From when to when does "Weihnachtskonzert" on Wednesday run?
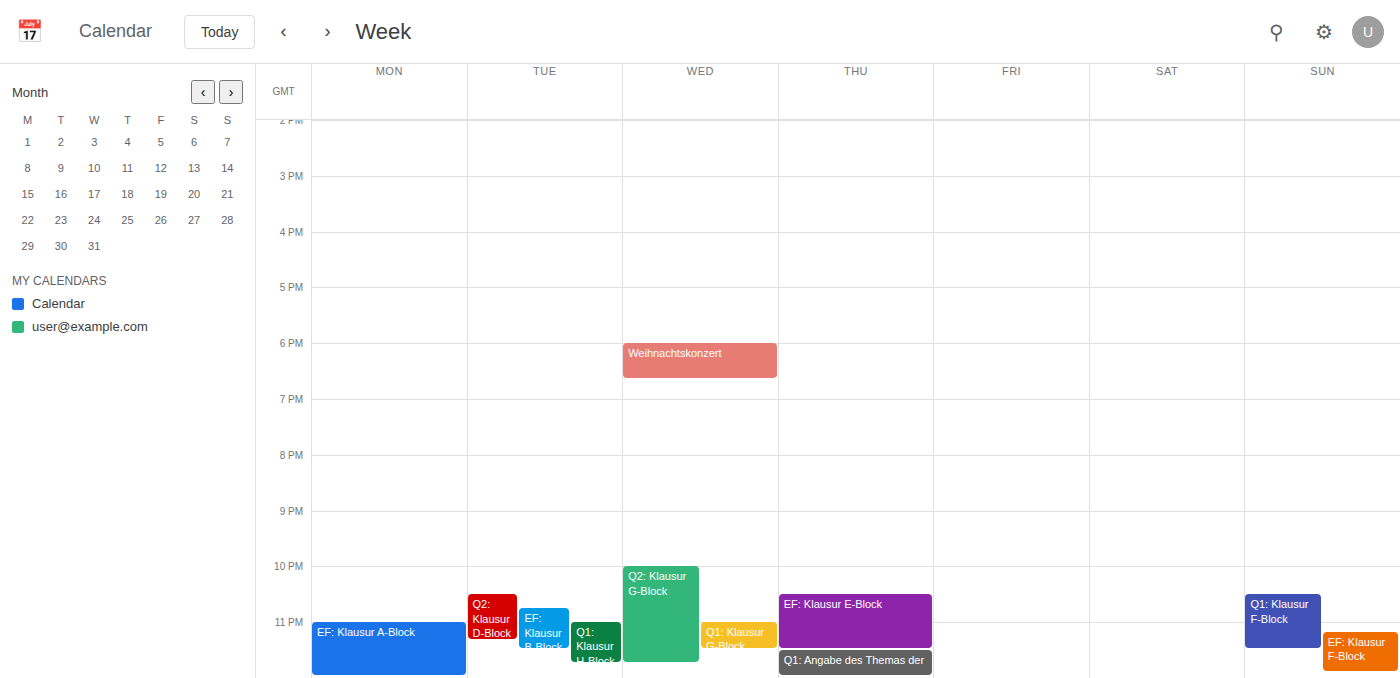
6:00 PM to 6:40 PM